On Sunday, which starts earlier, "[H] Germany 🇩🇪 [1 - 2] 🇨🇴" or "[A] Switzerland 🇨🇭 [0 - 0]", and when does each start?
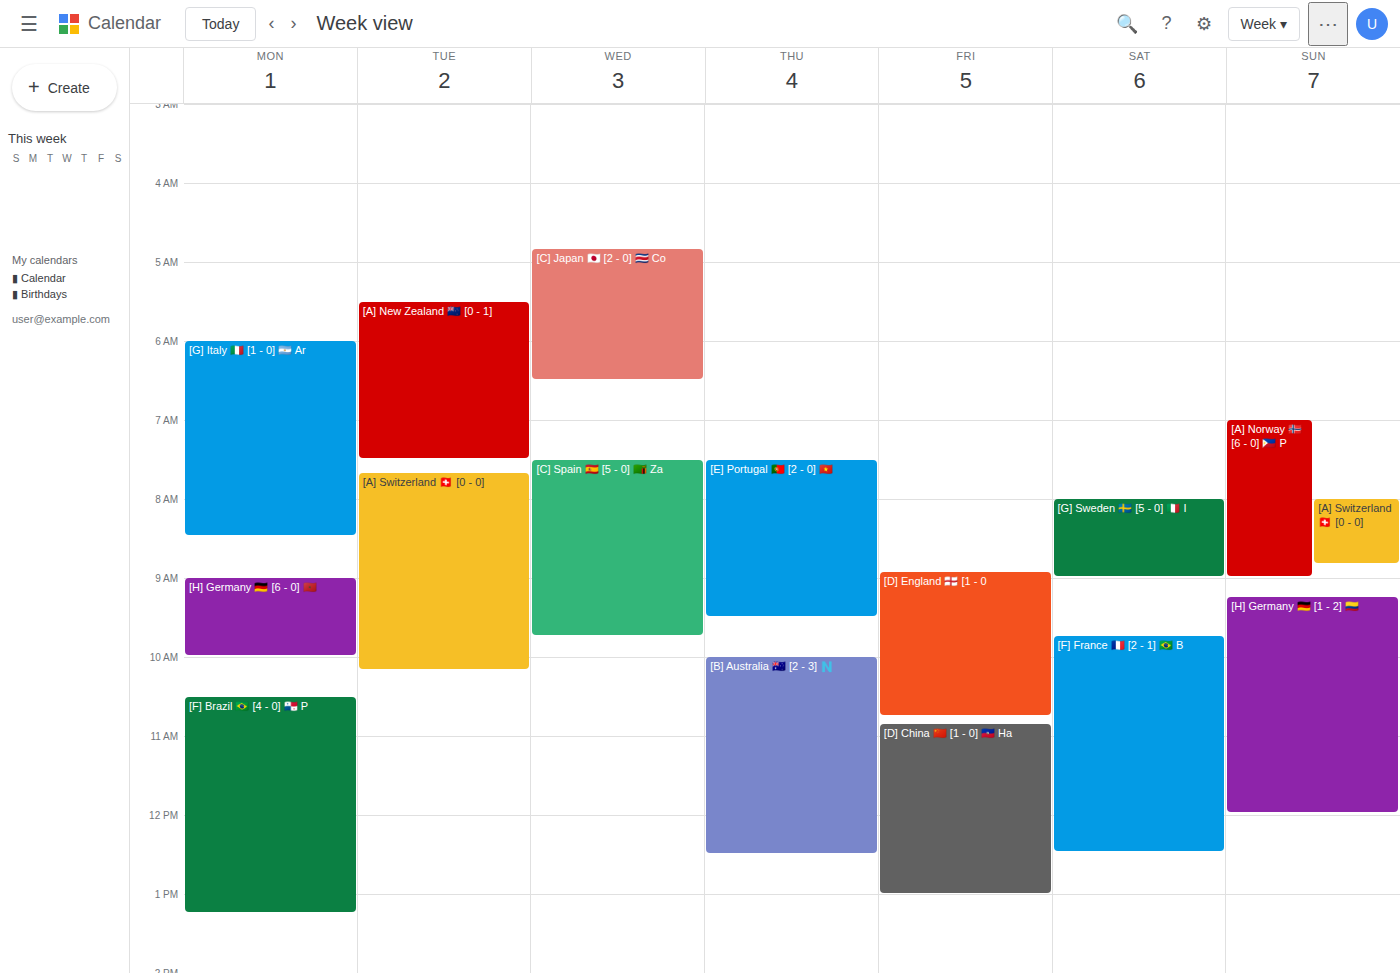
"[A] Switzerland 🇨🇭 [0 - 0]" 8:00 AM; "[H] Germany 🇩🇪 [1 - 2] 🇨🇴" 9:15 AM.